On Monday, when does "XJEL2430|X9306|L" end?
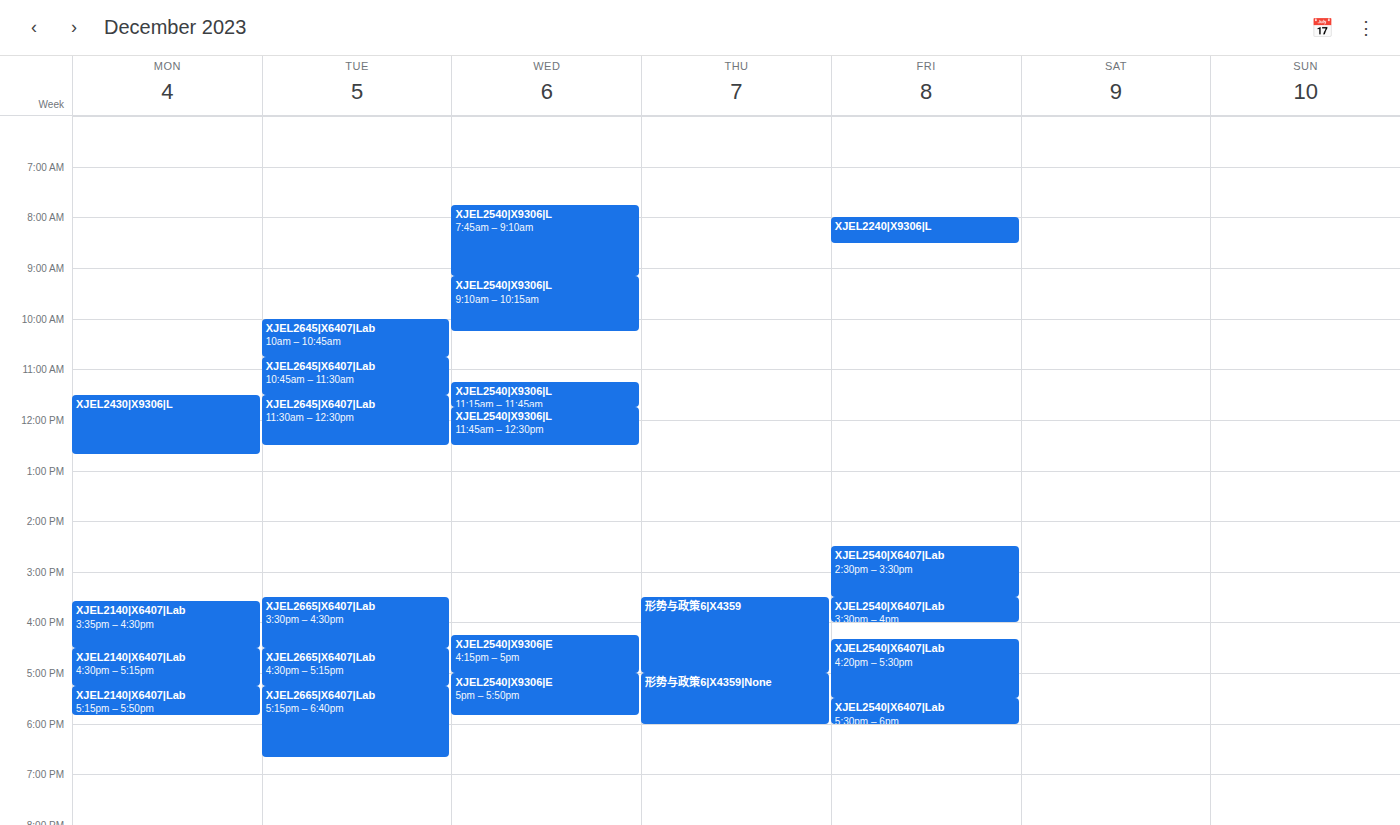
12:40 PM